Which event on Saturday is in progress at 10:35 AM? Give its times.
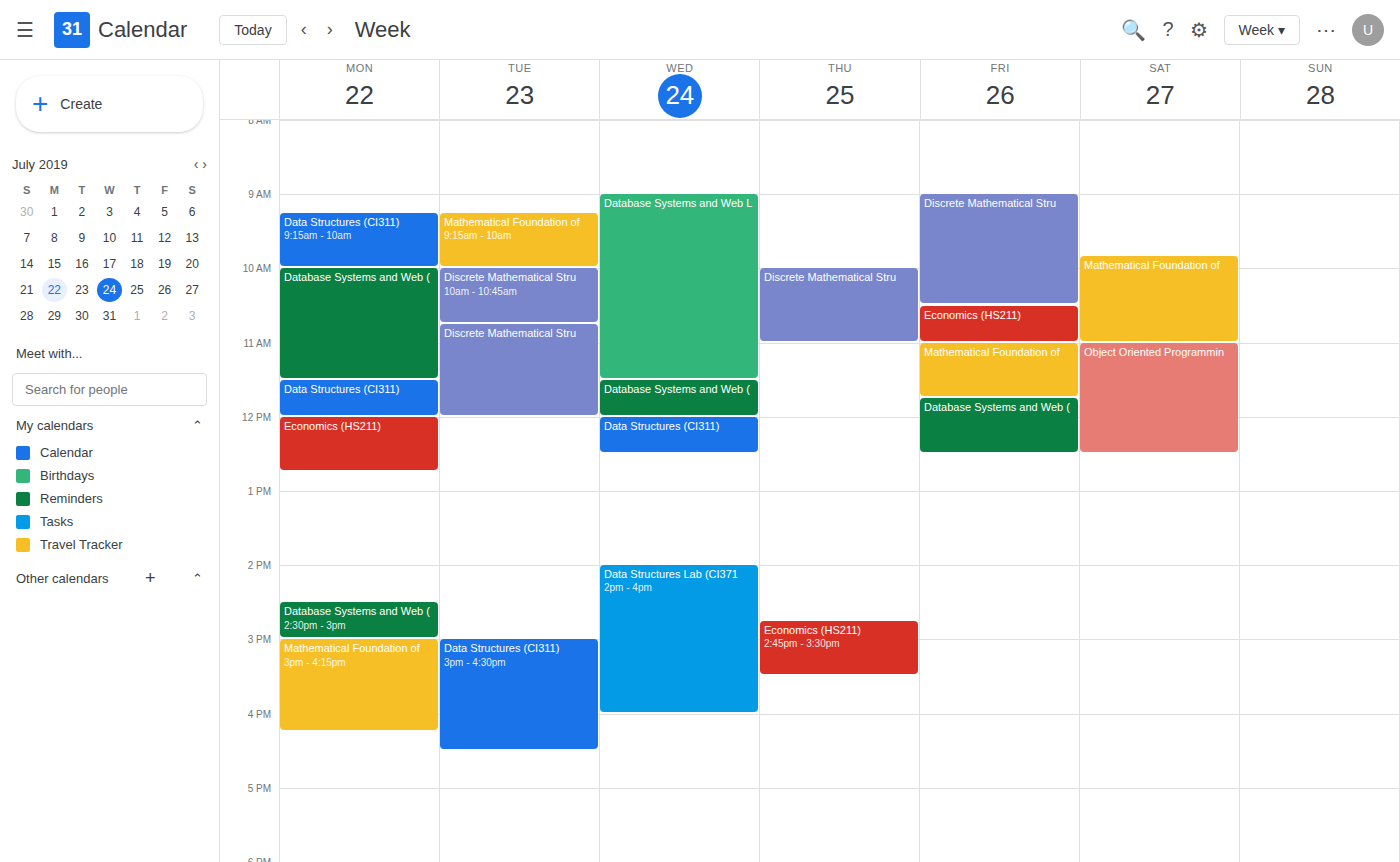
"Mathematical Foundation of", 9:50 AM to 11:00 AM